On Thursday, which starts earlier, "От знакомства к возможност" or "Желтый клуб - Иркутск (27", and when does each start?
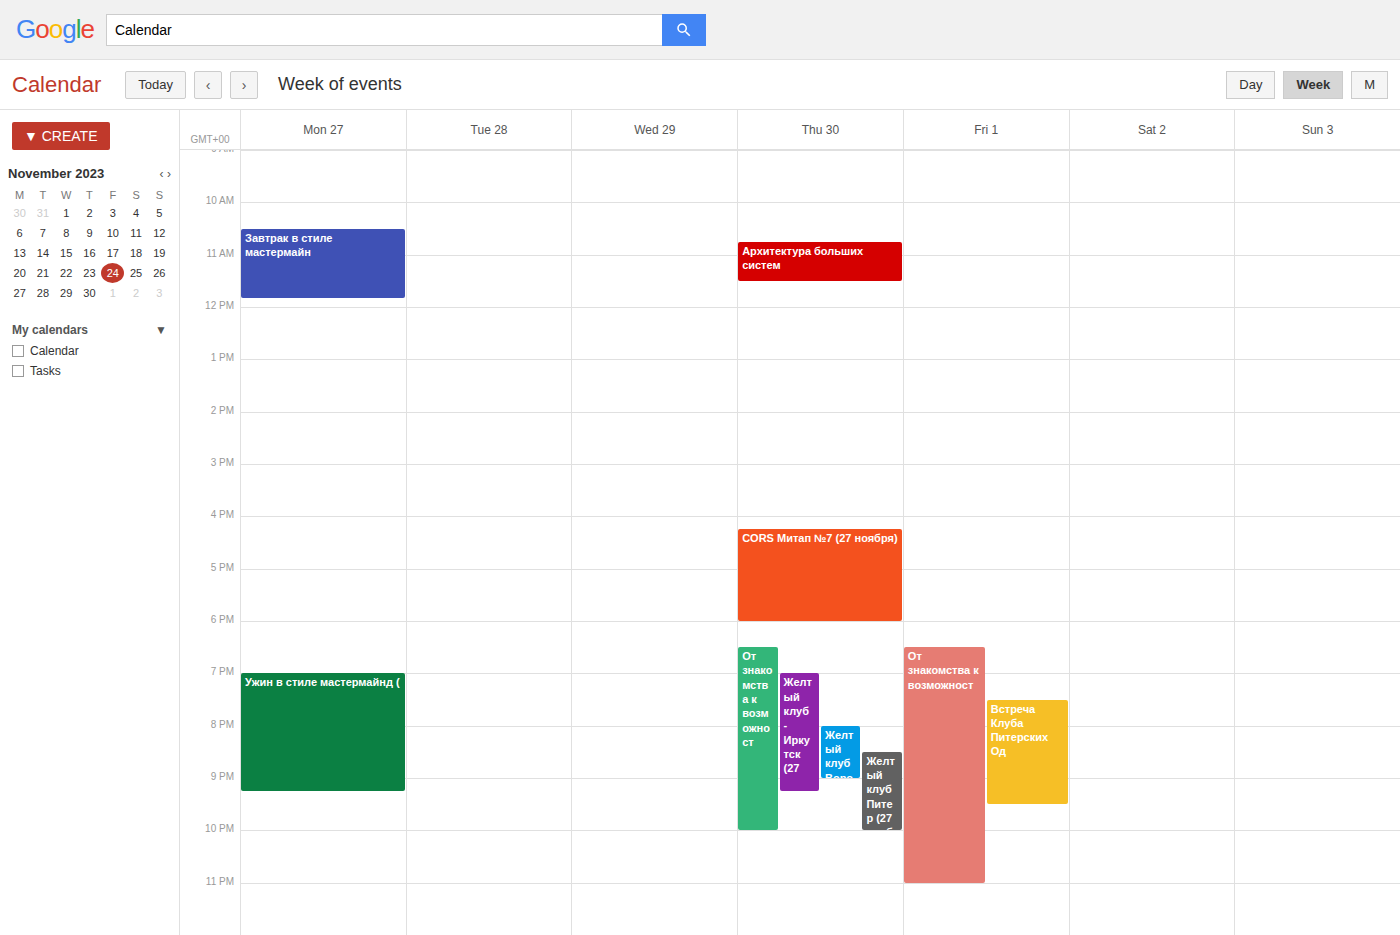
"От знакомства к возможност" 6:30 PM; "Желтый клуб - Иркутск (27" 7:00 PM.